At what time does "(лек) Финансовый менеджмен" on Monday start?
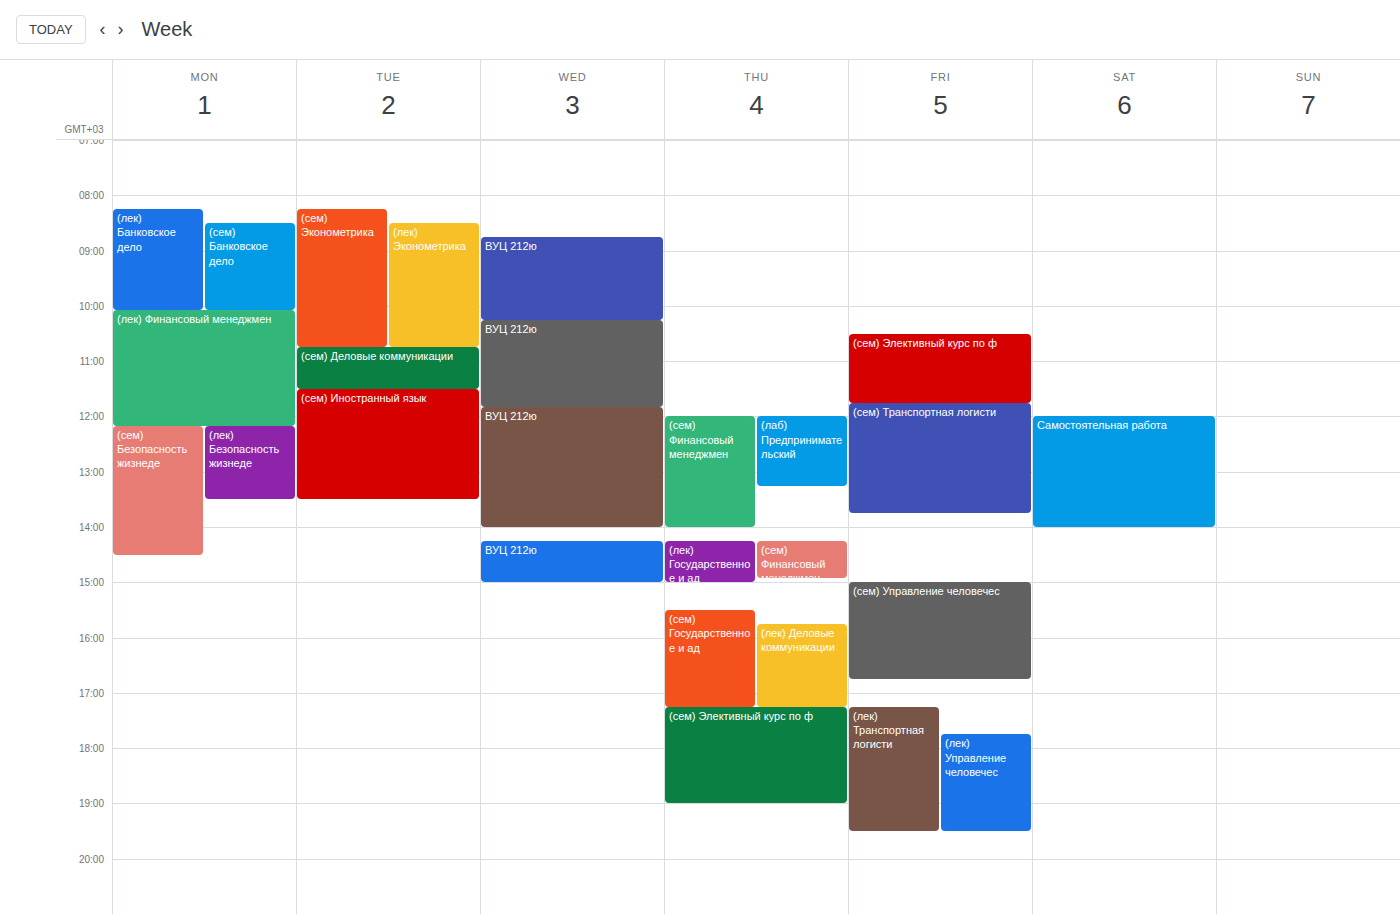
10:05 AM